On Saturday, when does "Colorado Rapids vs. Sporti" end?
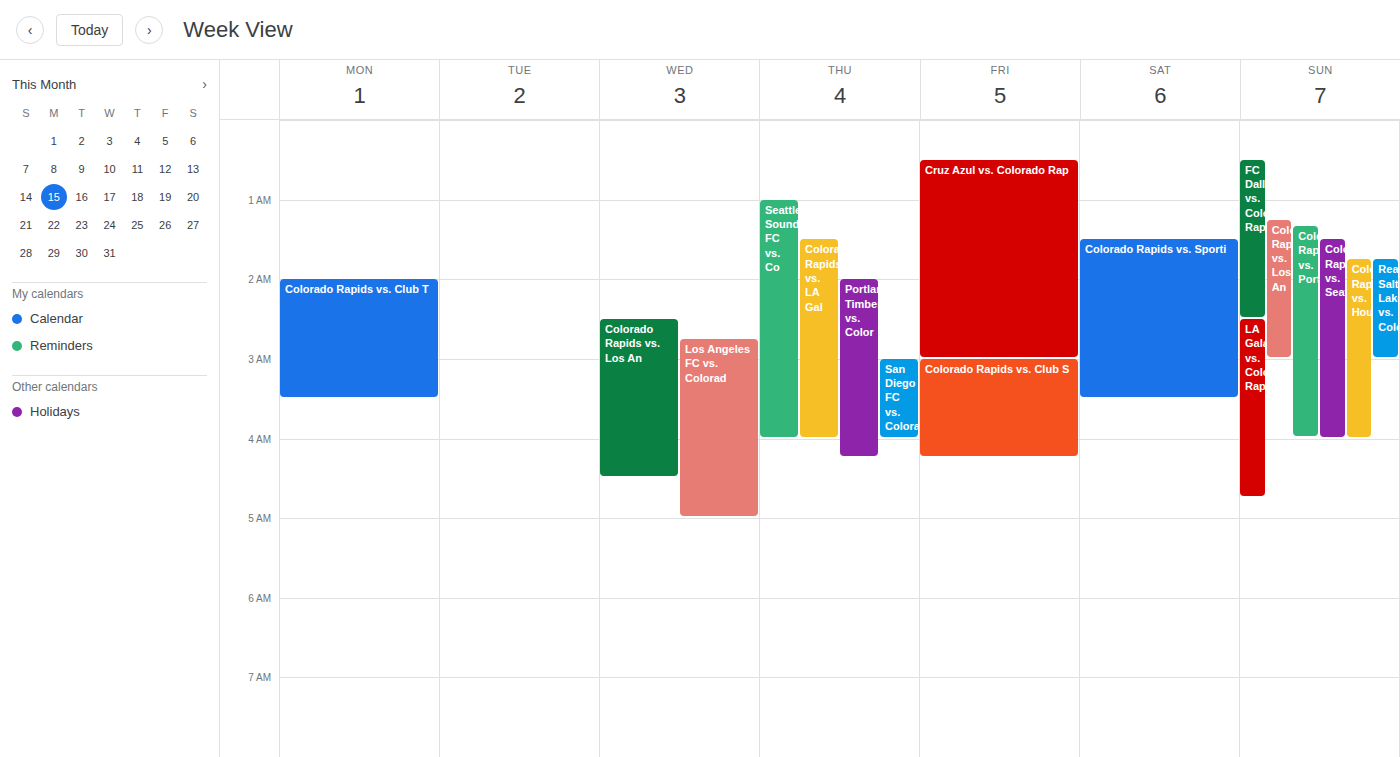
03:30